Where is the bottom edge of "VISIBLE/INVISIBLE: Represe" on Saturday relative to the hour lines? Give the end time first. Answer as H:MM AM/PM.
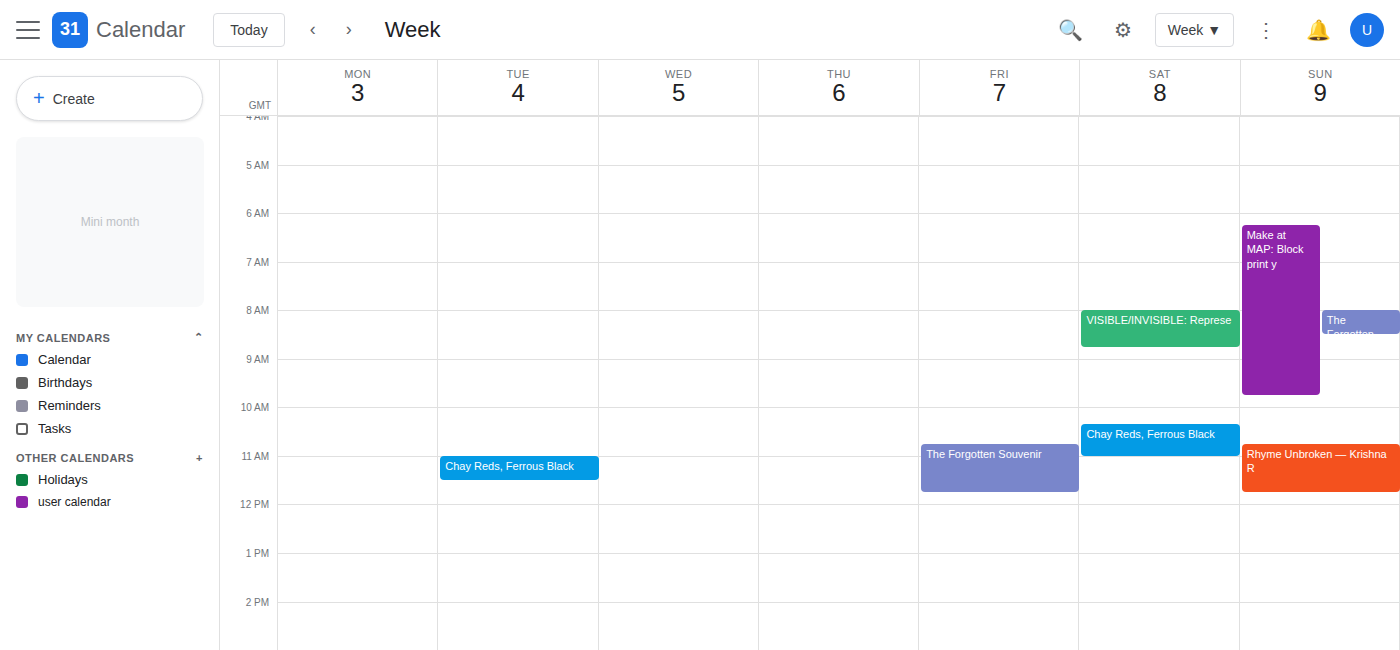
8:45 AM -- neither: three quarters of the way from the 8 AM line to the 9 AM line.